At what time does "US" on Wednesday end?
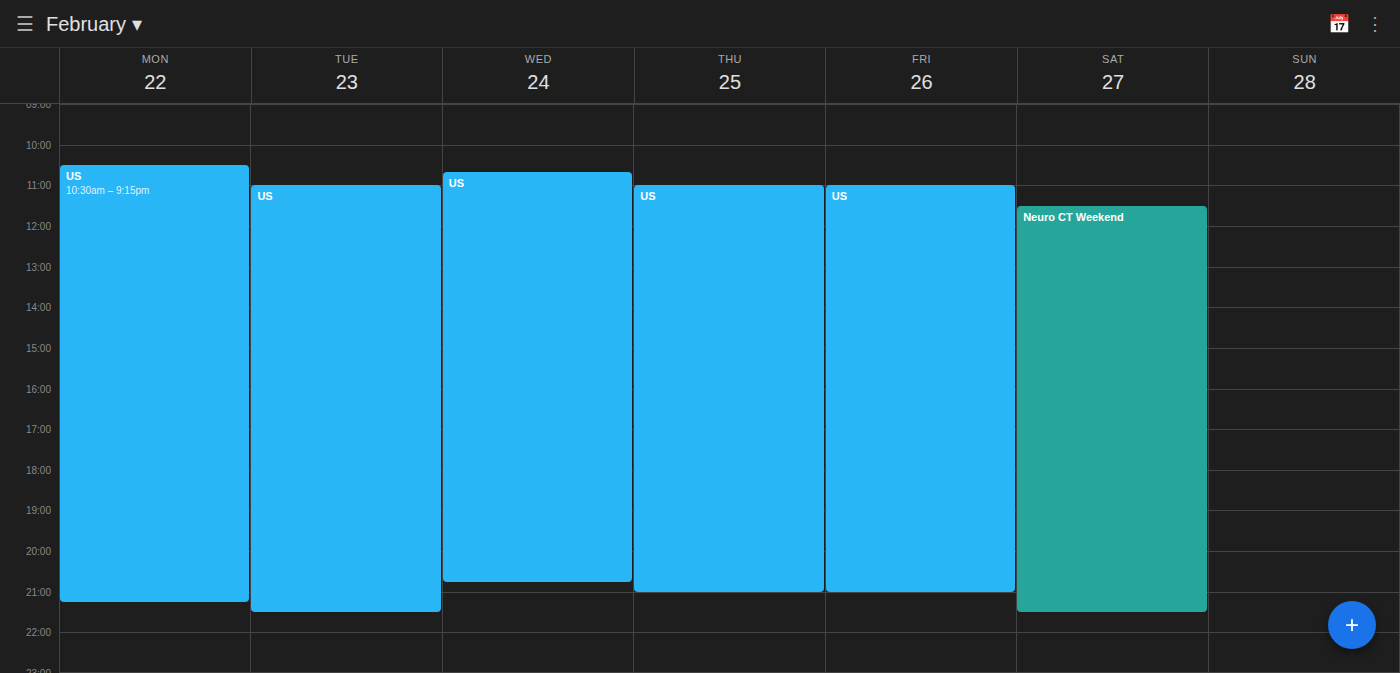
20:45